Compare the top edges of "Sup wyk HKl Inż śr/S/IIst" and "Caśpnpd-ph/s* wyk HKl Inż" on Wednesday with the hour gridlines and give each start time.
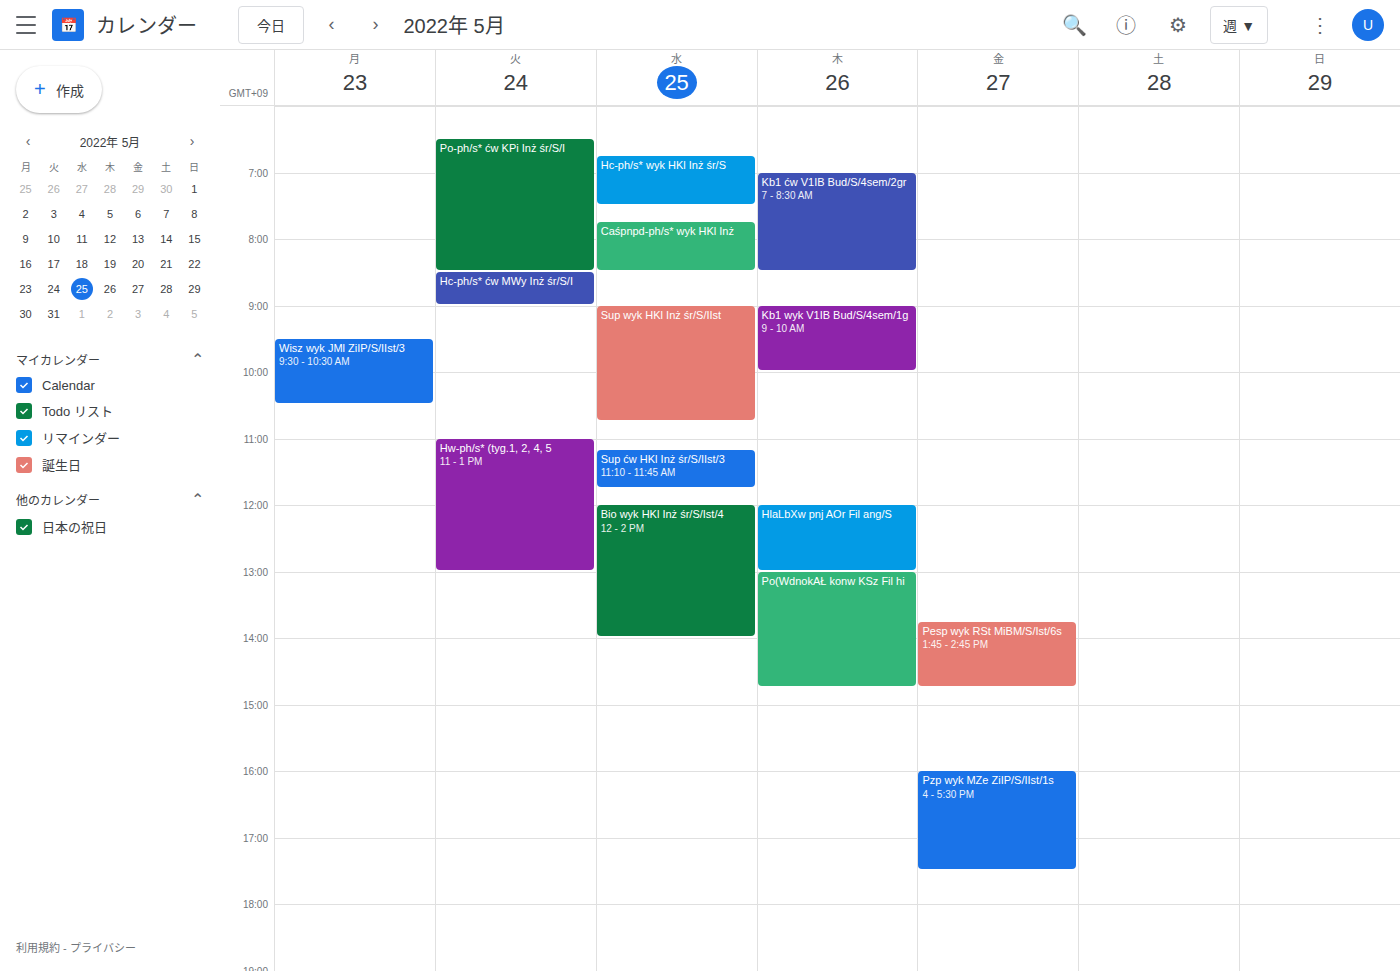
"Sup wyk HKl Inż śr/S/IIst": 09:00, exactly on the 09:00 line. "Caśpnpd-ph/s* wyk HKl Inż": 07:45, neither: three quarters of the way from the 07:00 line to the 08:00 line.